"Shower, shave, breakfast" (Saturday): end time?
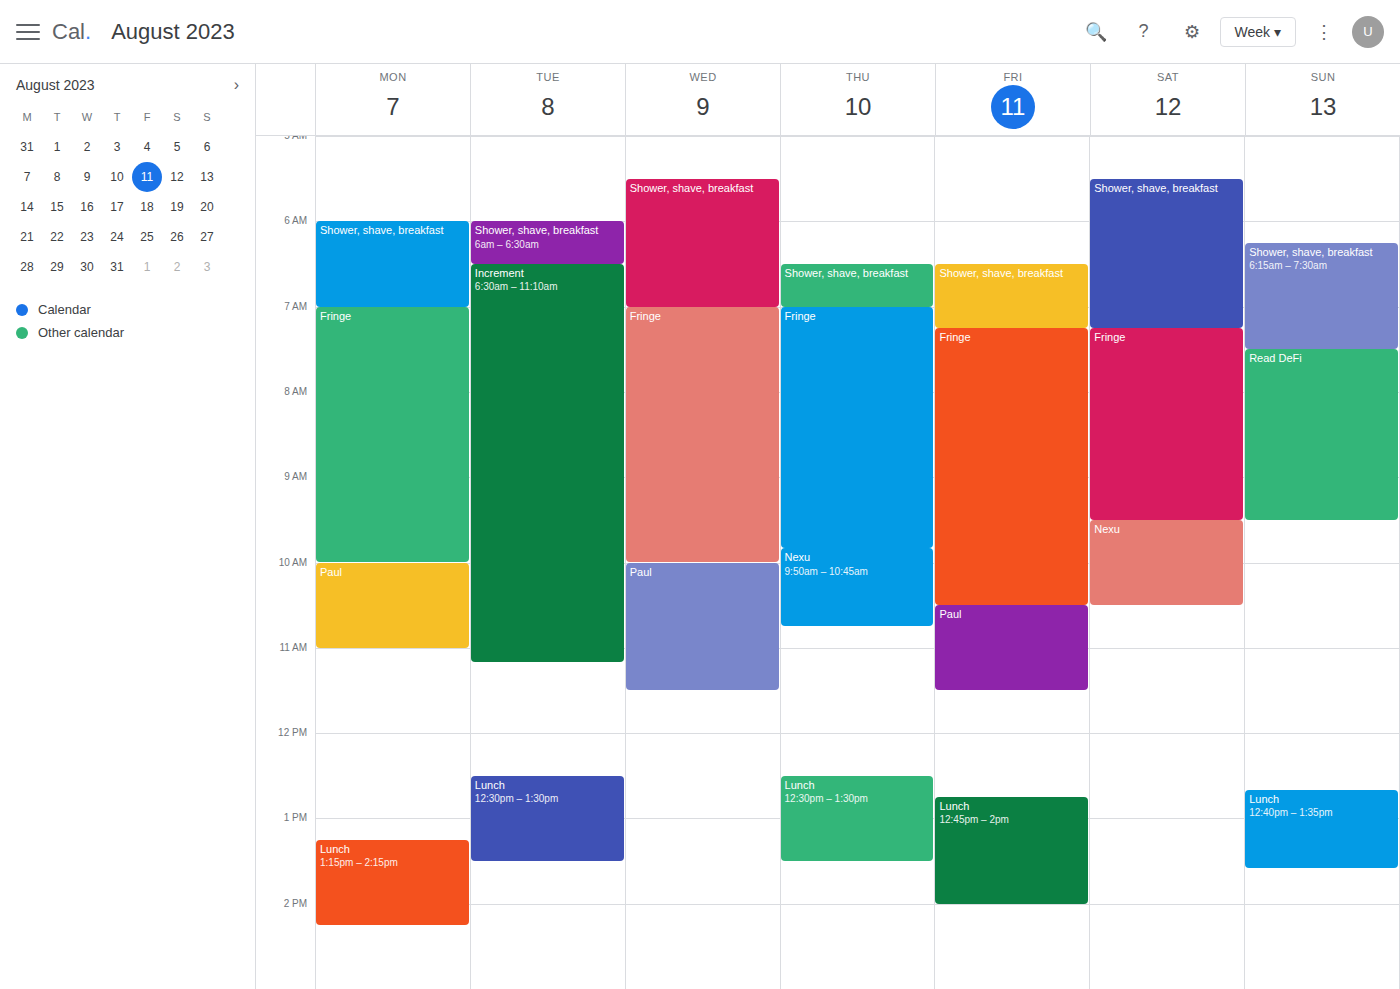
7:15 AM